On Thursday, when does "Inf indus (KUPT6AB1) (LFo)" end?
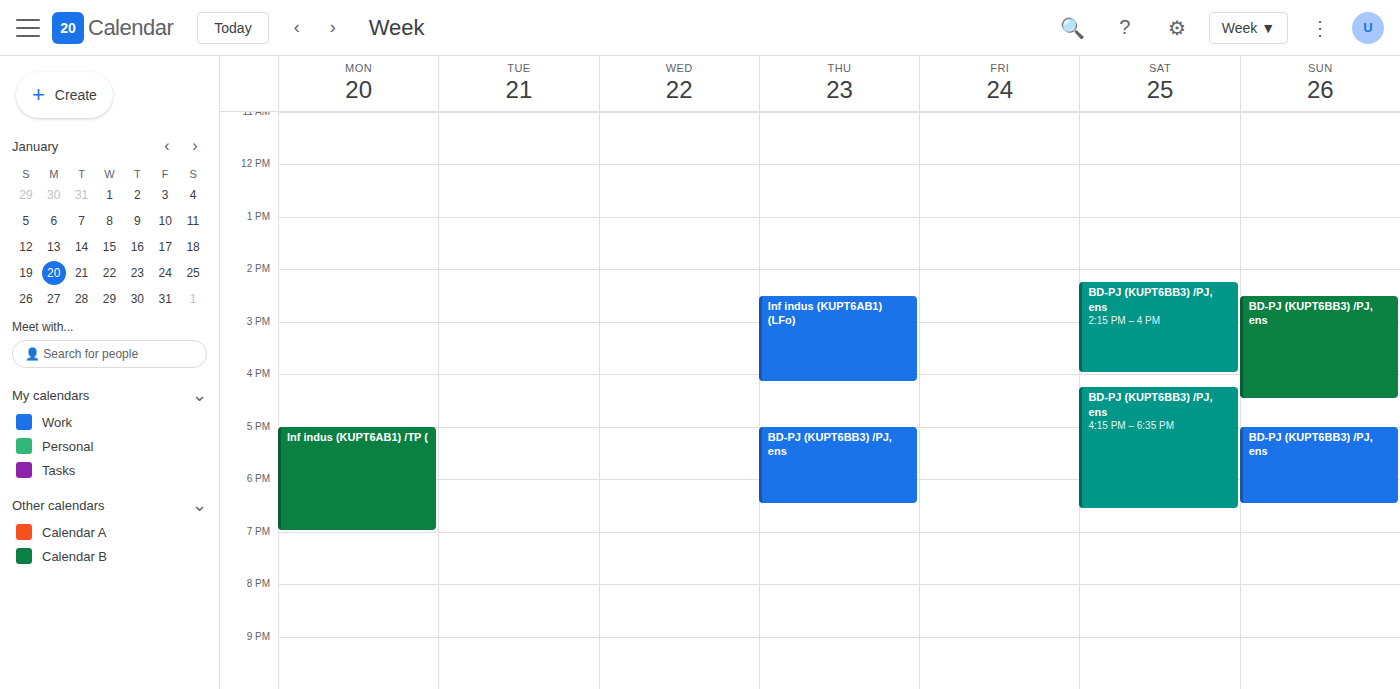
4:10 PM